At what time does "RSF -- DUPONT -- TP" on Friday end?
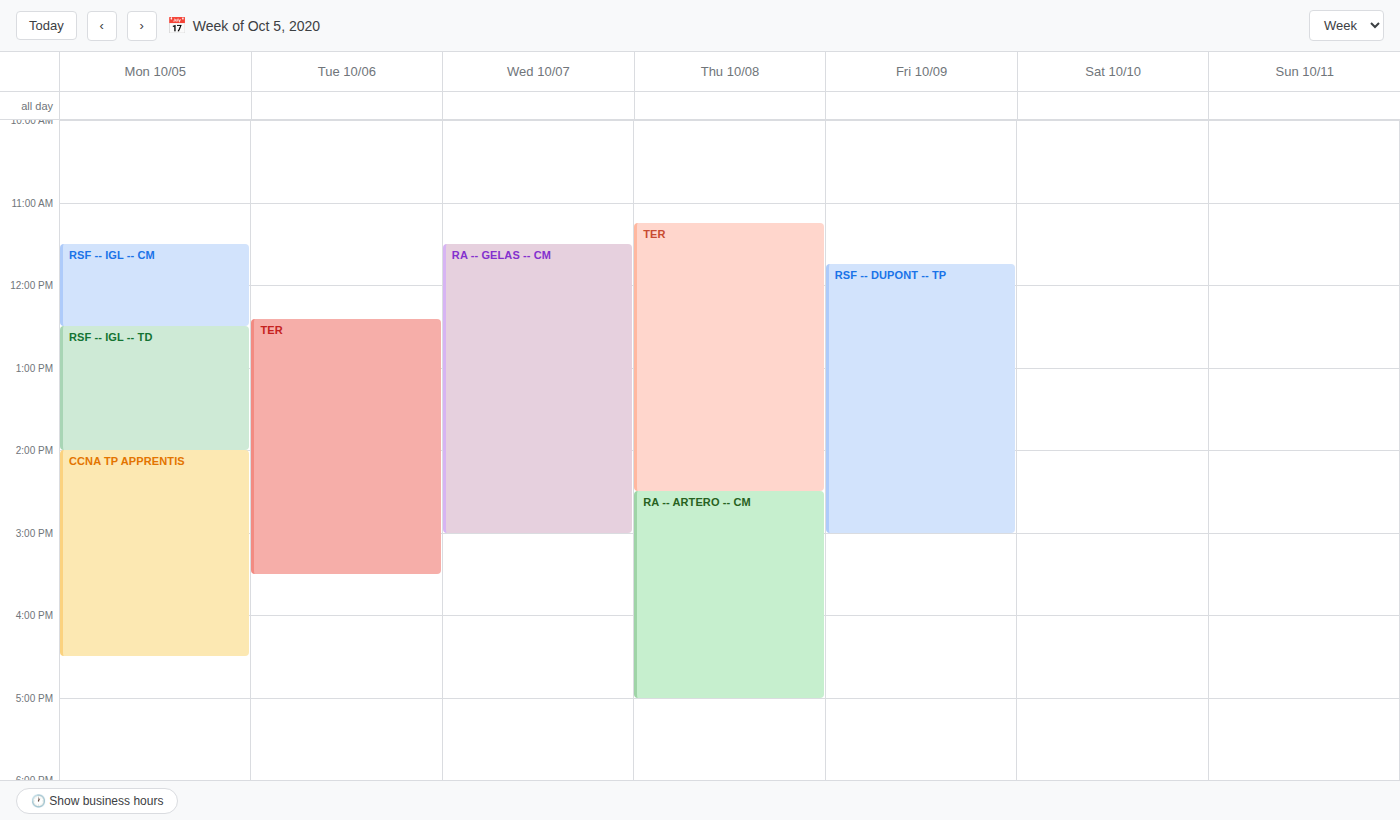
3:00 PM